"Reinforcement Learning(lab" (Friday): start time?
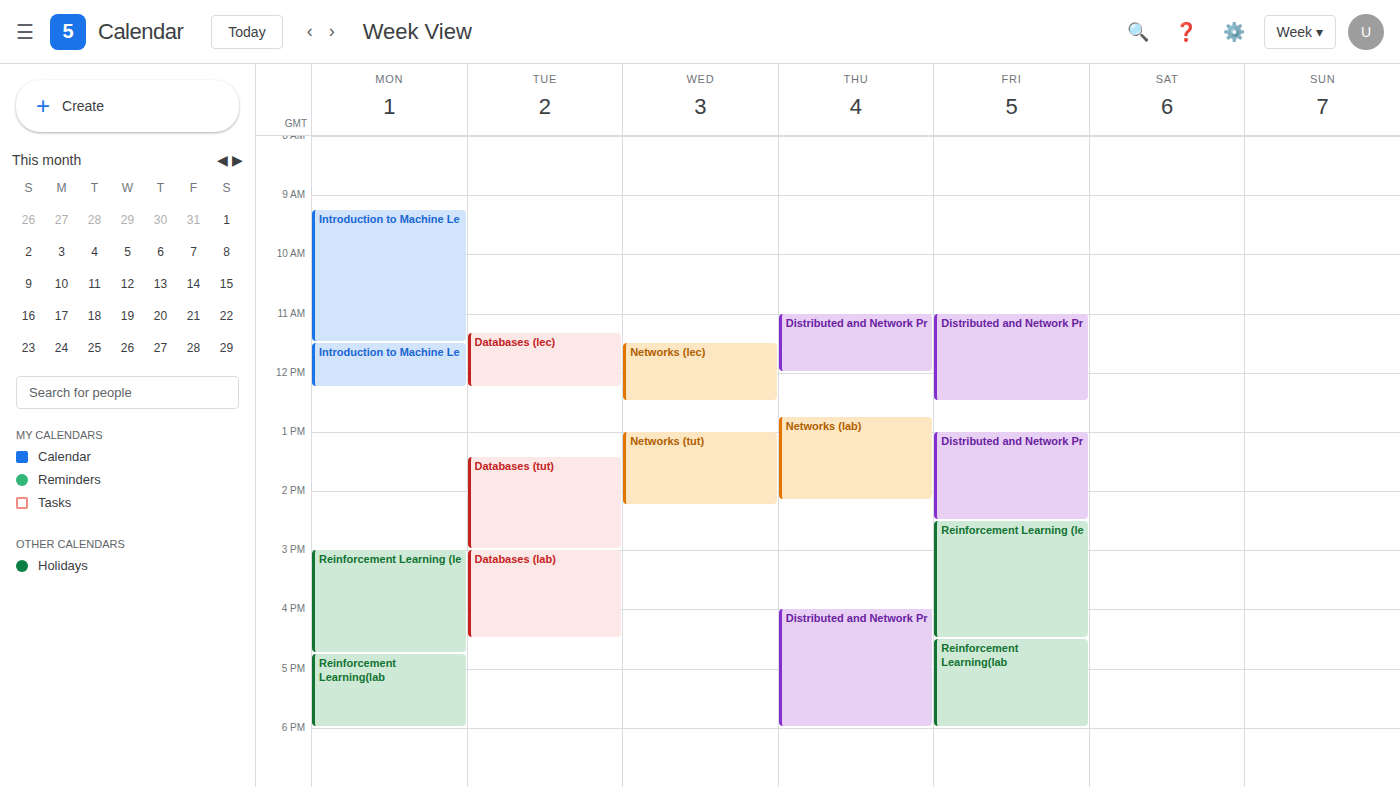
4:30 PM